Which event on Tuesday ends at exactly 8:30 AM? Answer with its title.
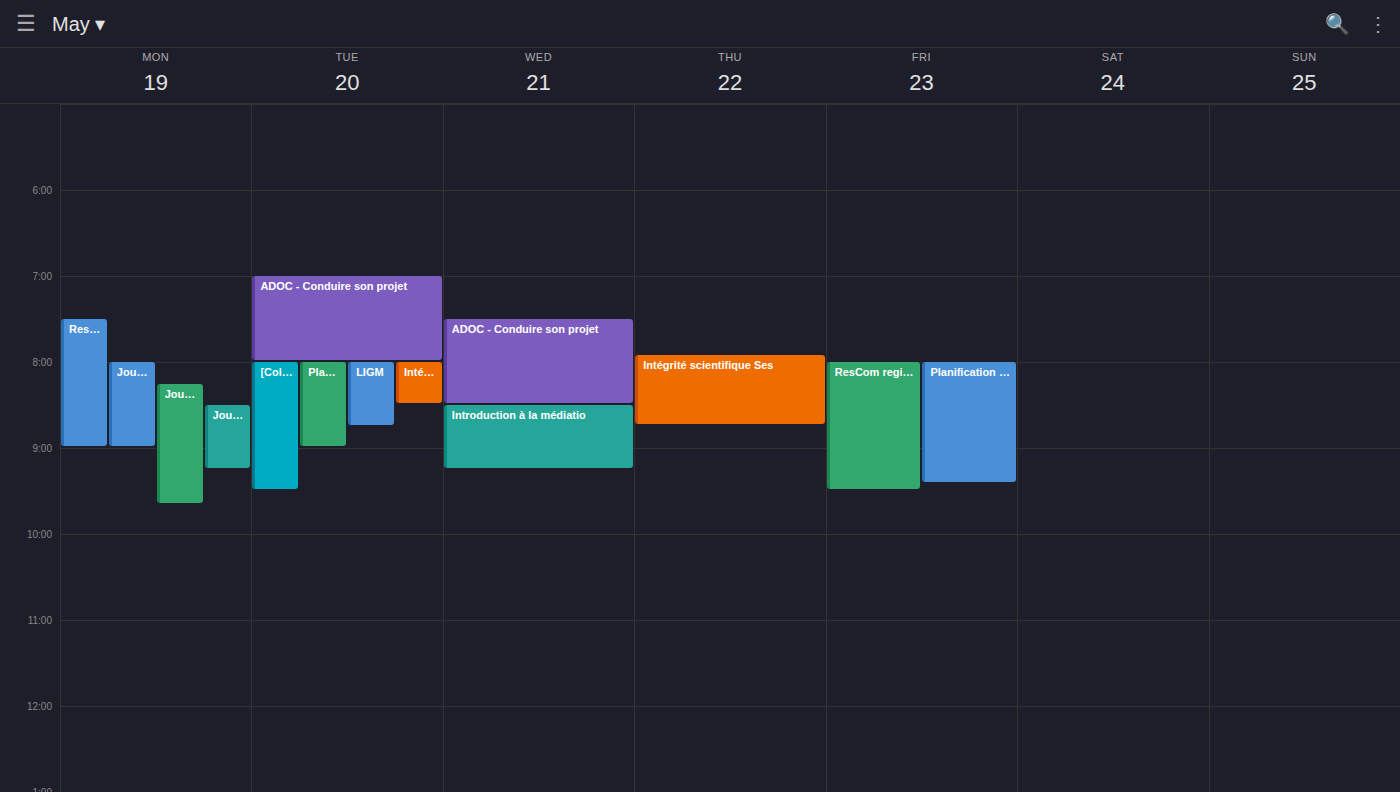
"Intégrité scientifique Ses"